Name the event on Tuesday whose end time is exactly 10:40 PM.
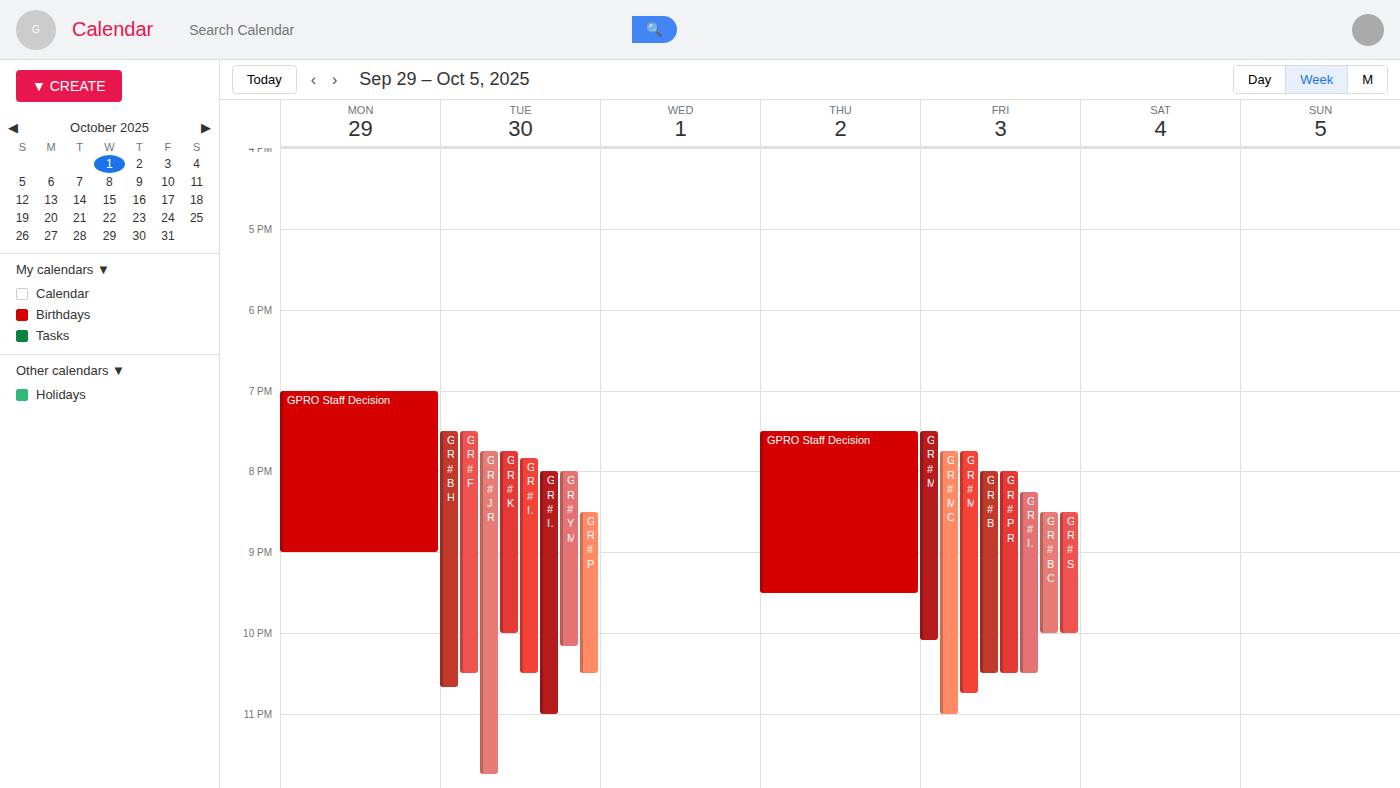
"GPRO Race #12 Brands Hatch"